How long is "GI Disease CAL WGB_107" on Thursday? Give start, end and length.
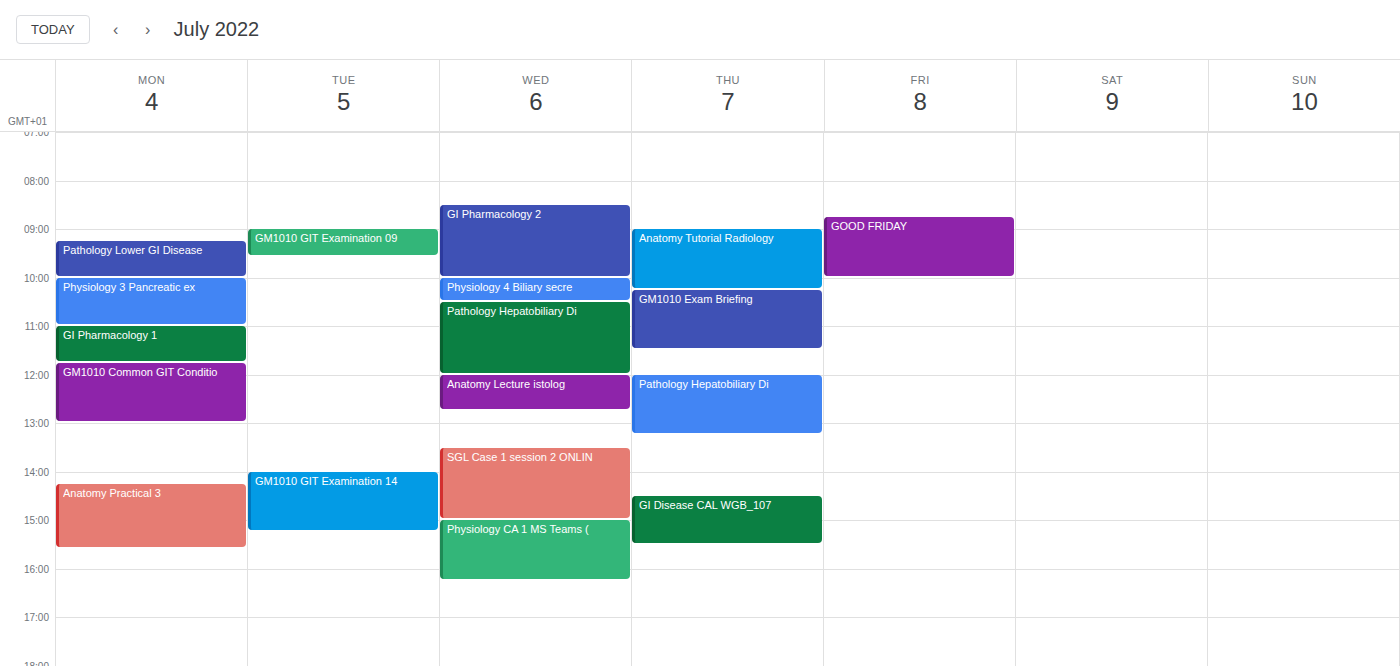
14:30 to 15:30, 1 hour